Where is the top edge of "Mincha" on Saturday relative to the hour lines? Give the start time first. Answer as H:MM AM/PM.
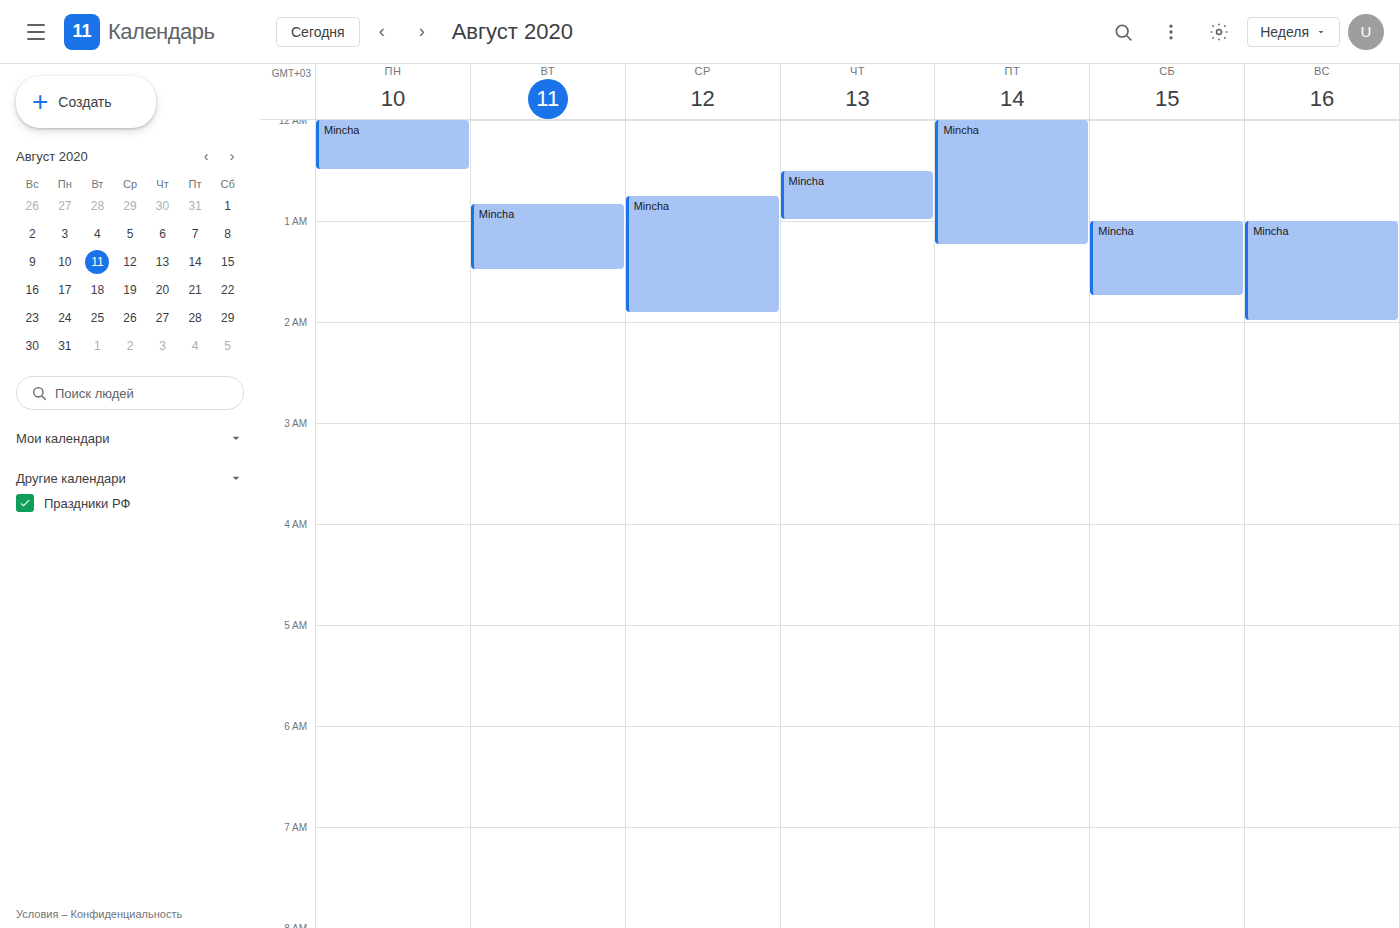
1:00 AM -- exactly on the 1 AM line.